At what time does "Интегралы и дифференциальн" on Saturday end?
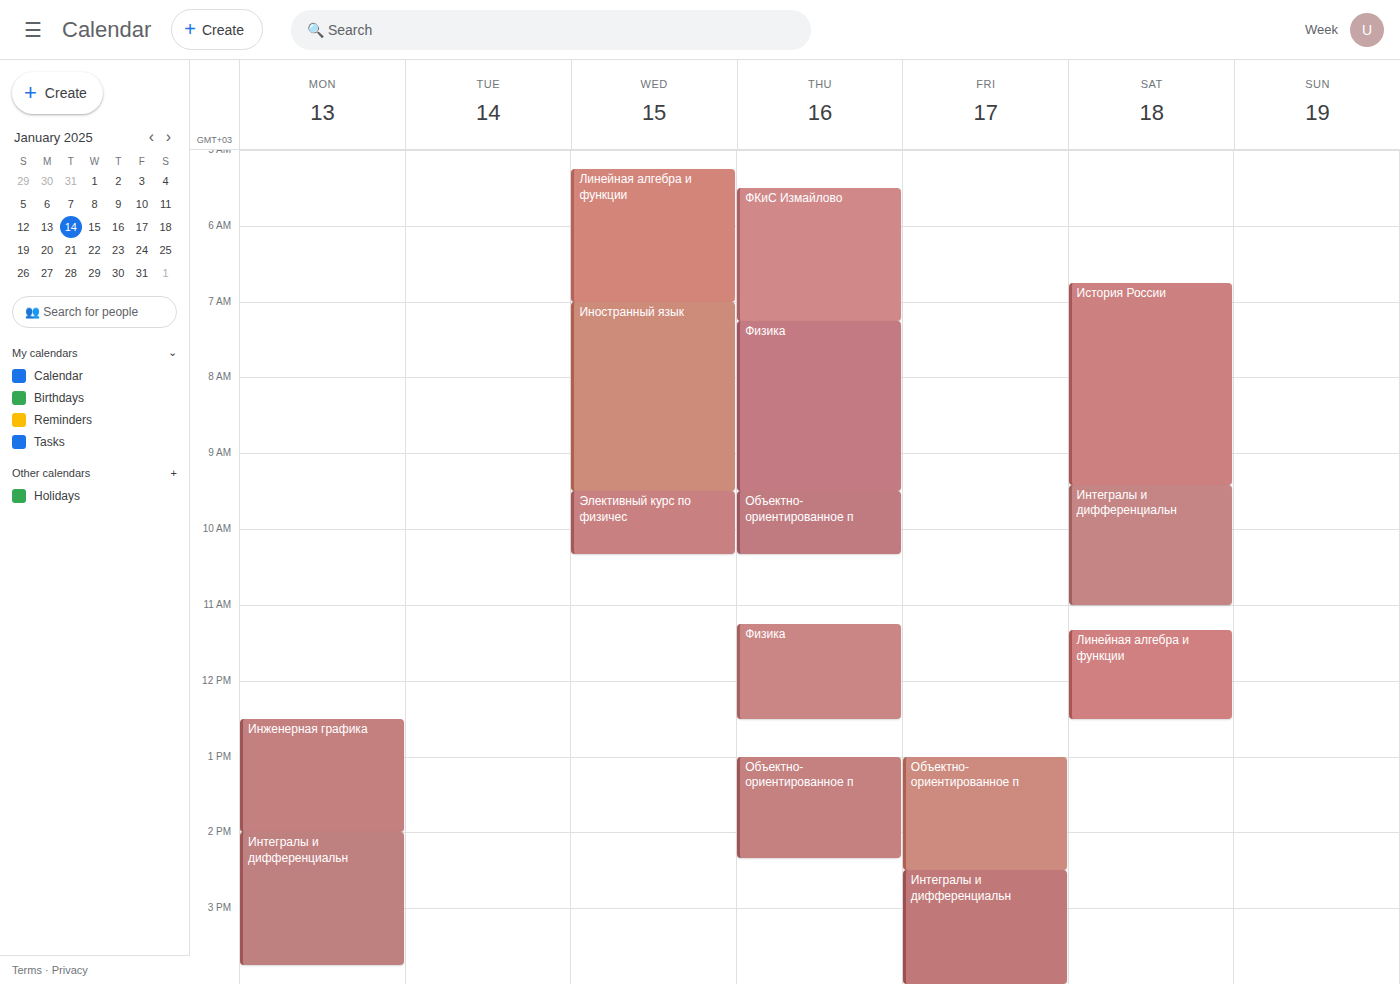
11:00 AM